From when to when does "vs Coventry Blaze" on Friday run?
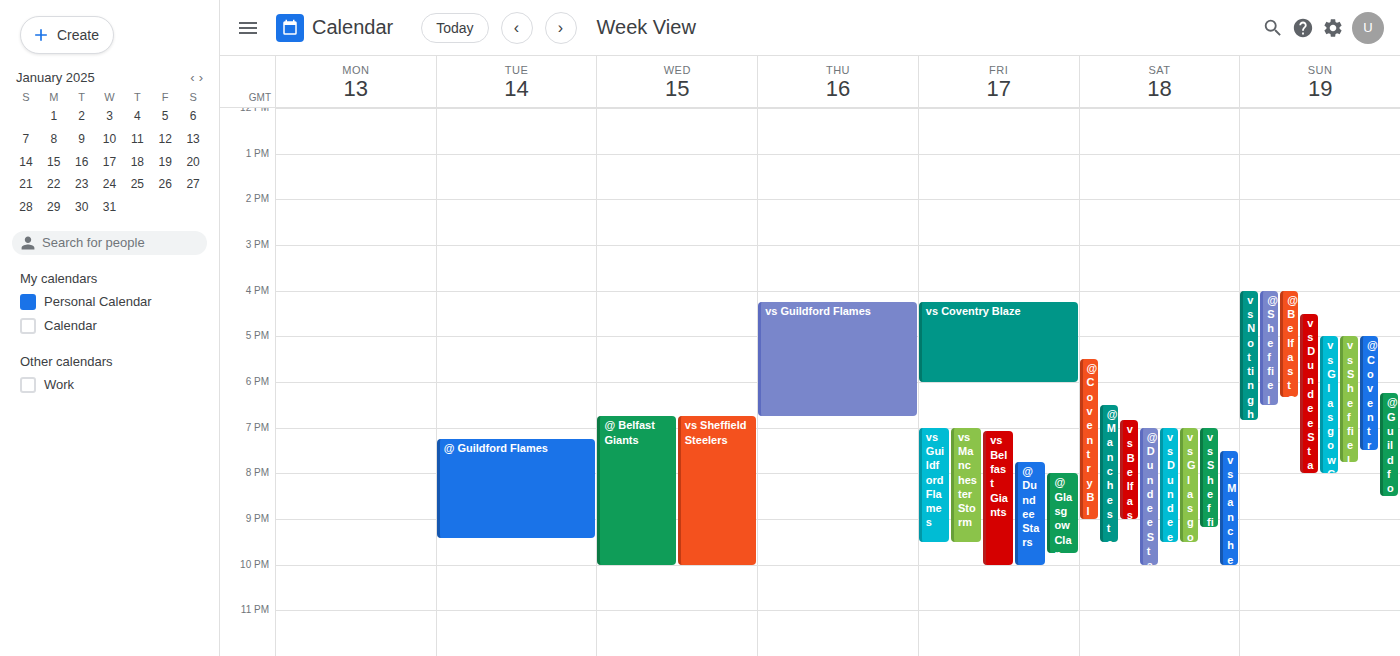
4:15 PM to 6:00 PM